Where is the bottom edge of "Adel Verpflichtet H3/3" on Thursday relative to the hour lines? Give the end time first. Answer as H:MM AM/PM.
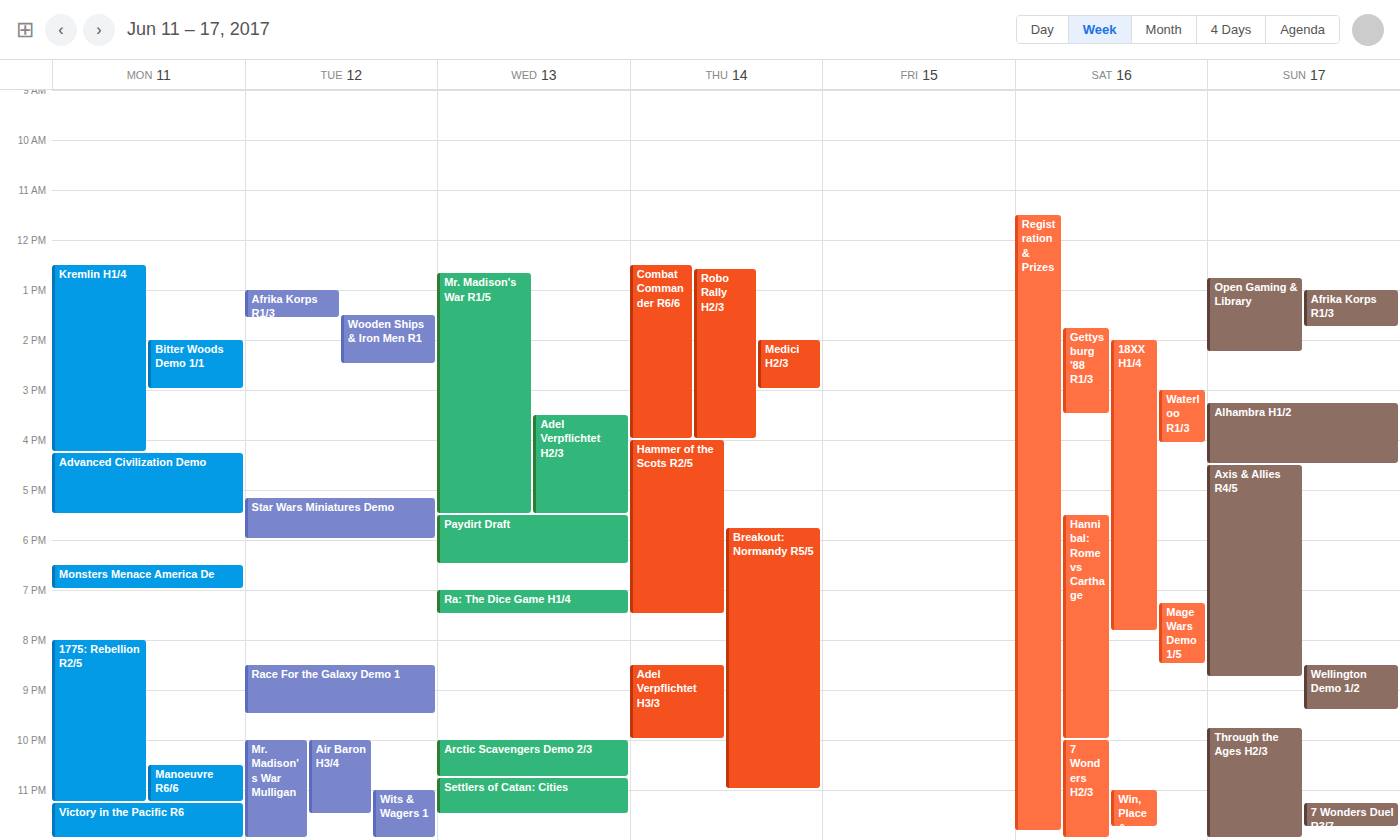
10:00 PM -- exactly on the 10 PM line.